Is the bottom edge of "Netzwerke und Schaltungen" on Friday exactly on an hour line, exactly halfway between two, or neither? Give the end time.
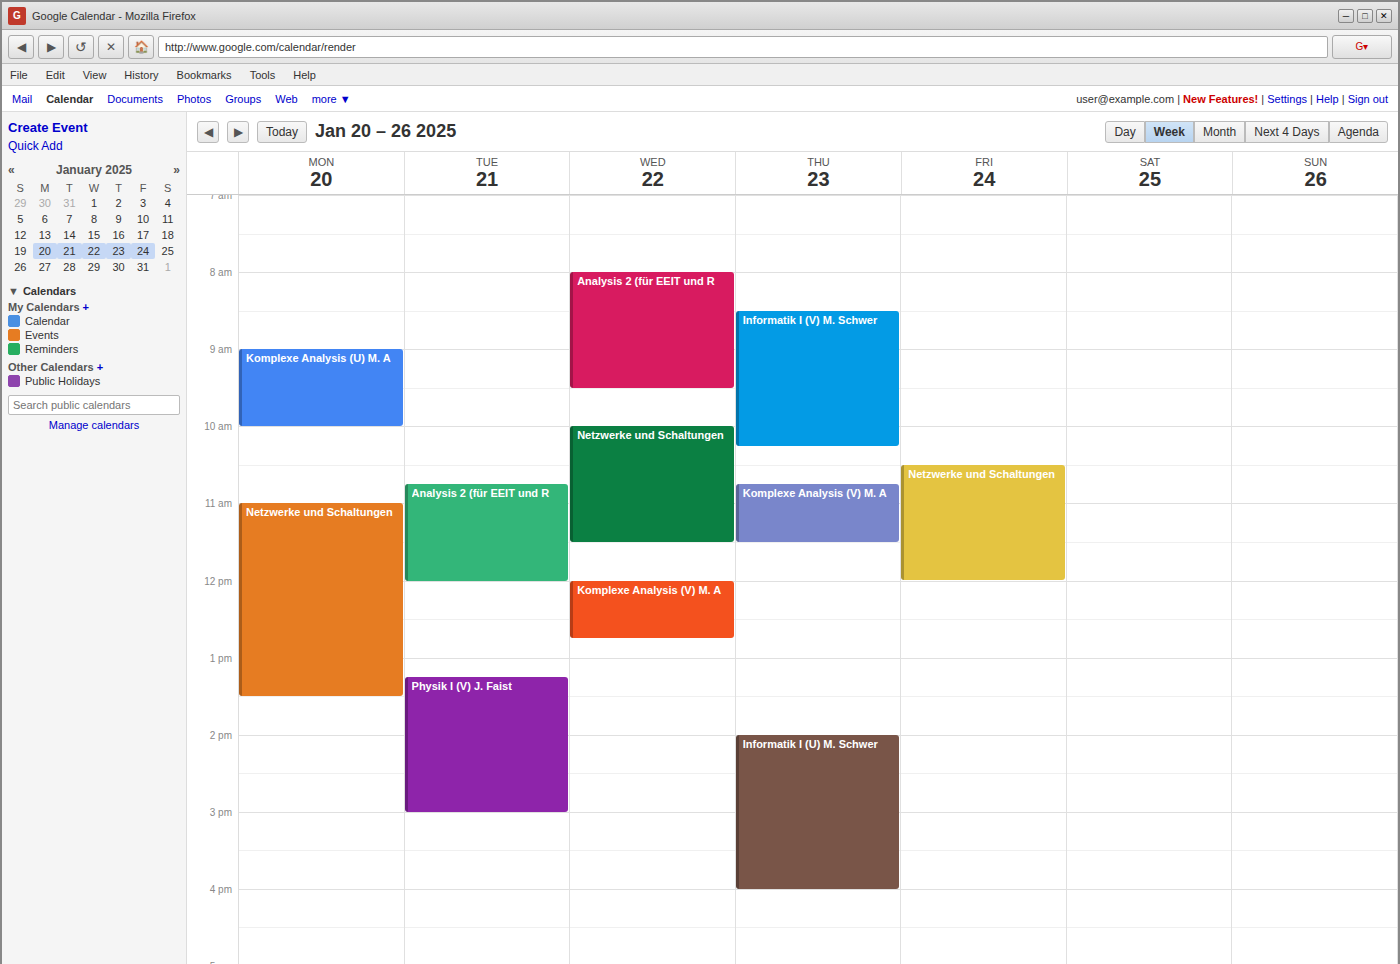
12:00 PM -- exactly on the 12 PM line.